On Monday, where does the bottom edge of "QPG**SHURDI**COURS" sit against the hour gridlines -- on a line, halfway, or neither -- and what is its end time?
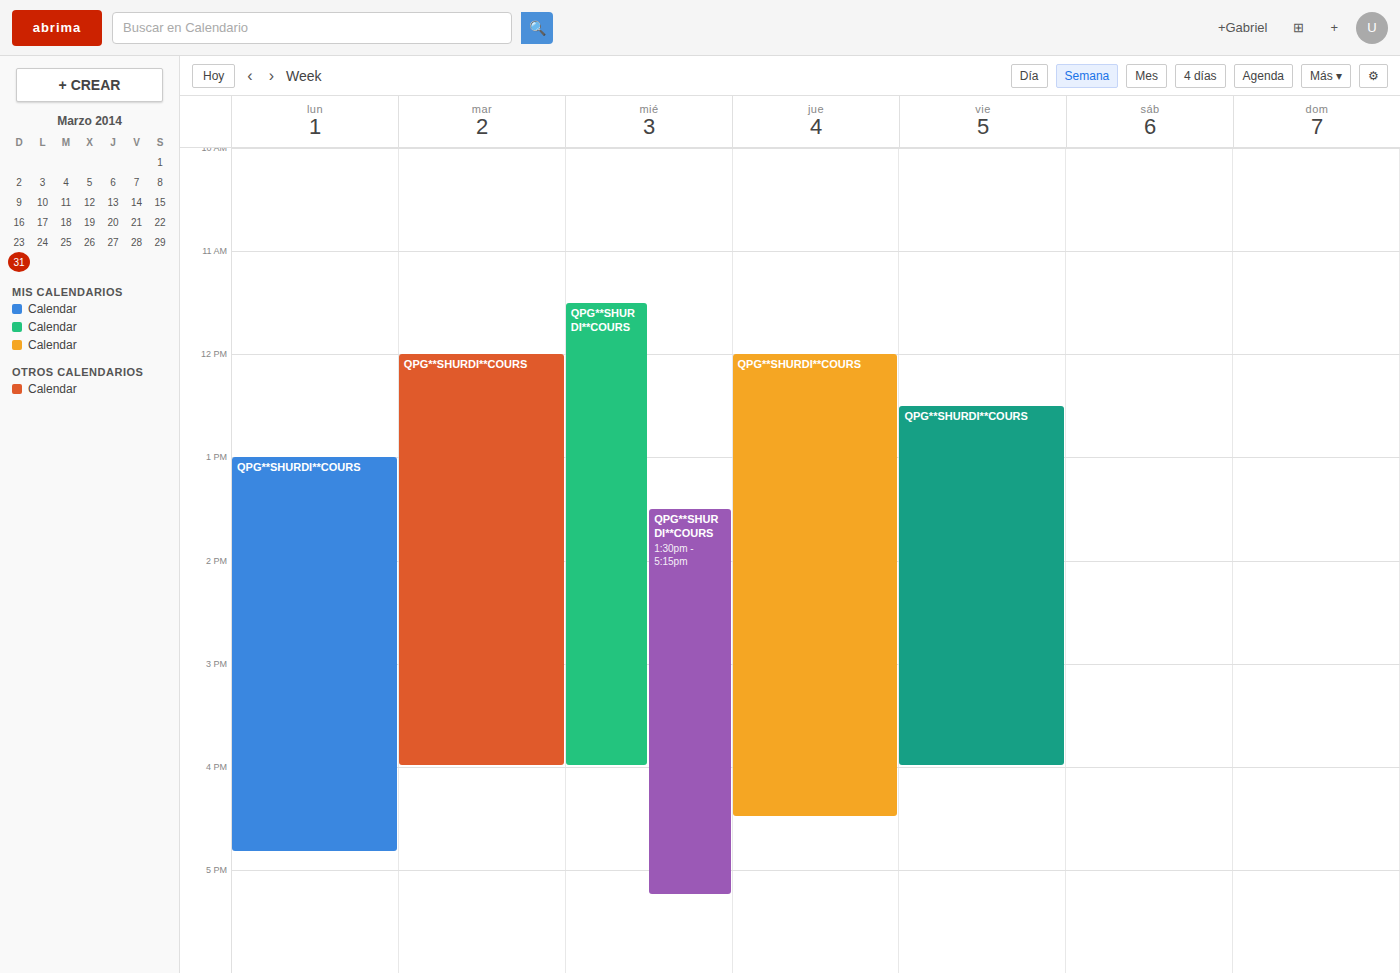
4:50 PM -- neither: 50 minutes below the 4 PM line and 10 minutes above the 5 PM line.